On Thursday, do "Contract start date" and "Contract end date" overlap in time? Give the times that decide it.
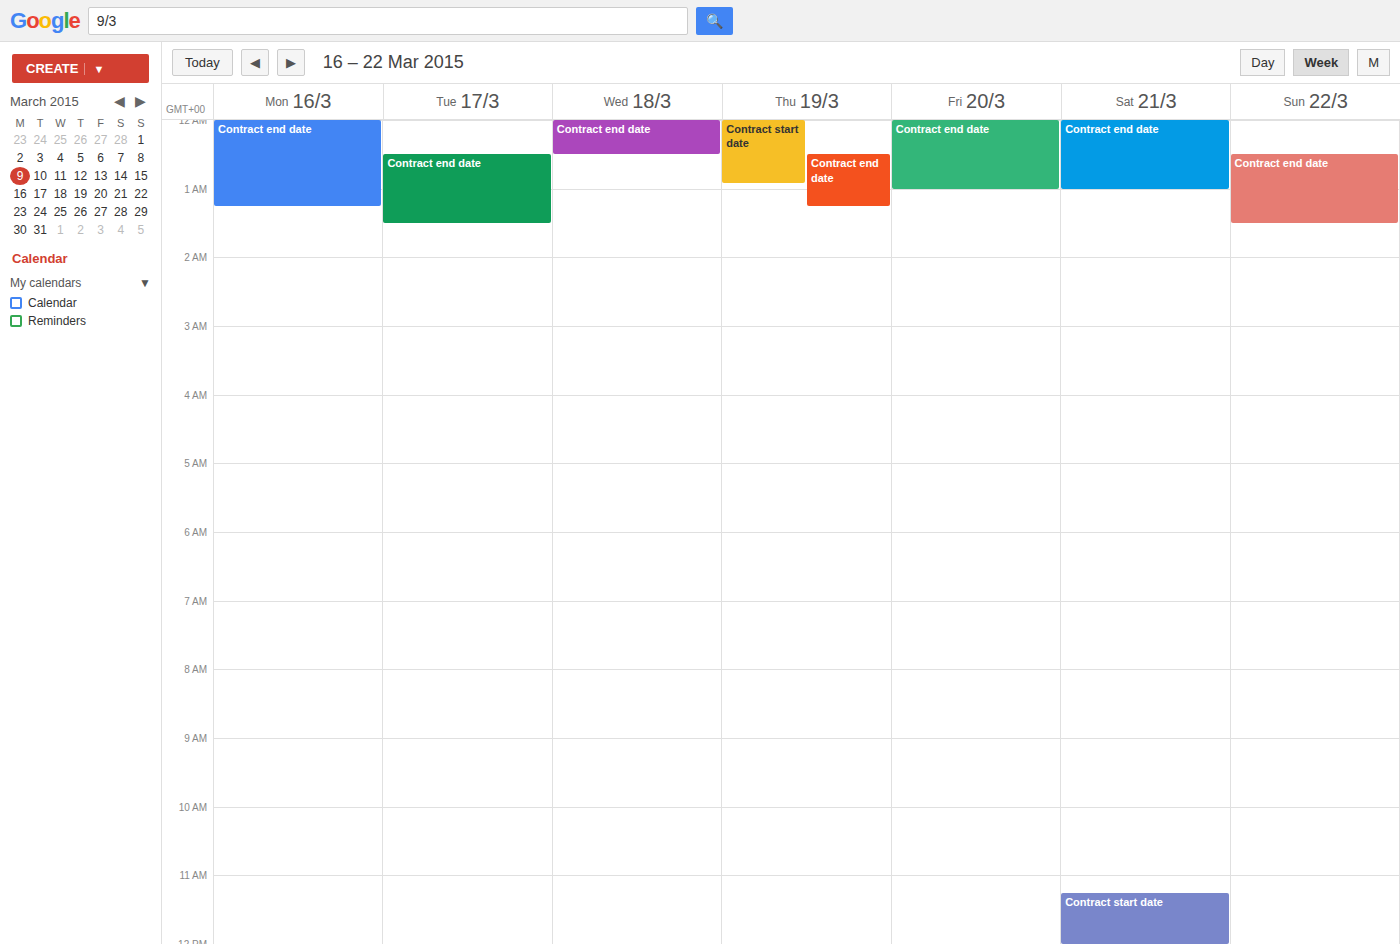
"Contract end date" starts at 12:30 AM, before "Contract start date" ends at 12:55 AM -- they overlap.